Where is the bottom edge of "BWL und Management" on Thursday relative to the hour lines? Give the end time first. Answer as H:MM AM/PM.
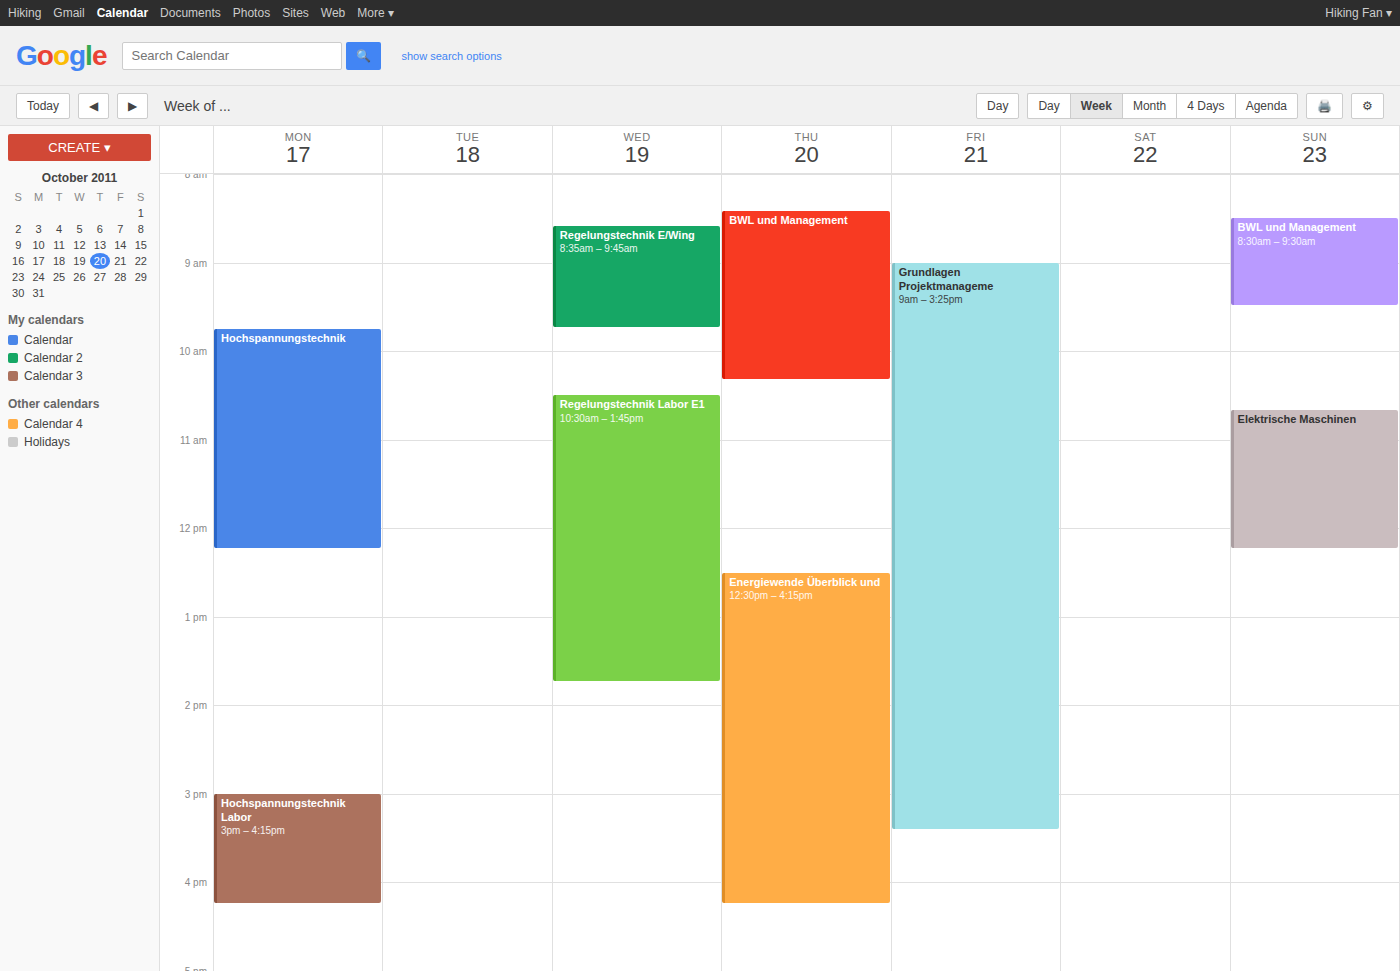
10:20 AM -- neither: 20 minutes below the 10 AM line and 40 minutes above the 11 AM line.